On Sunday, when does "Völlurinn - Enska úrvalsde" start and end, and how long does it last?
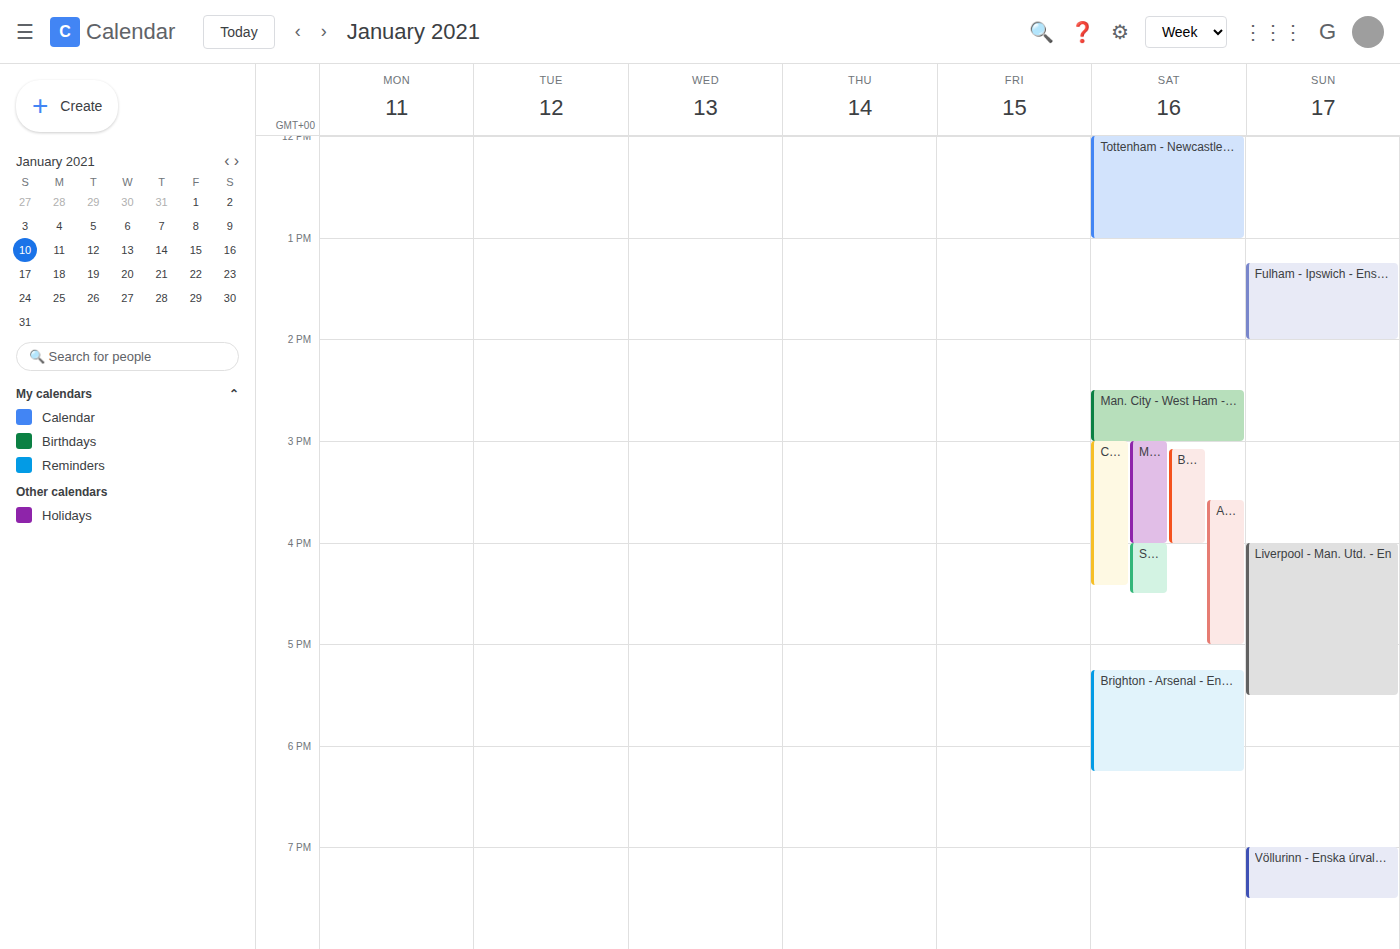
7:00 PM to 7:30 PM, 30 minutes